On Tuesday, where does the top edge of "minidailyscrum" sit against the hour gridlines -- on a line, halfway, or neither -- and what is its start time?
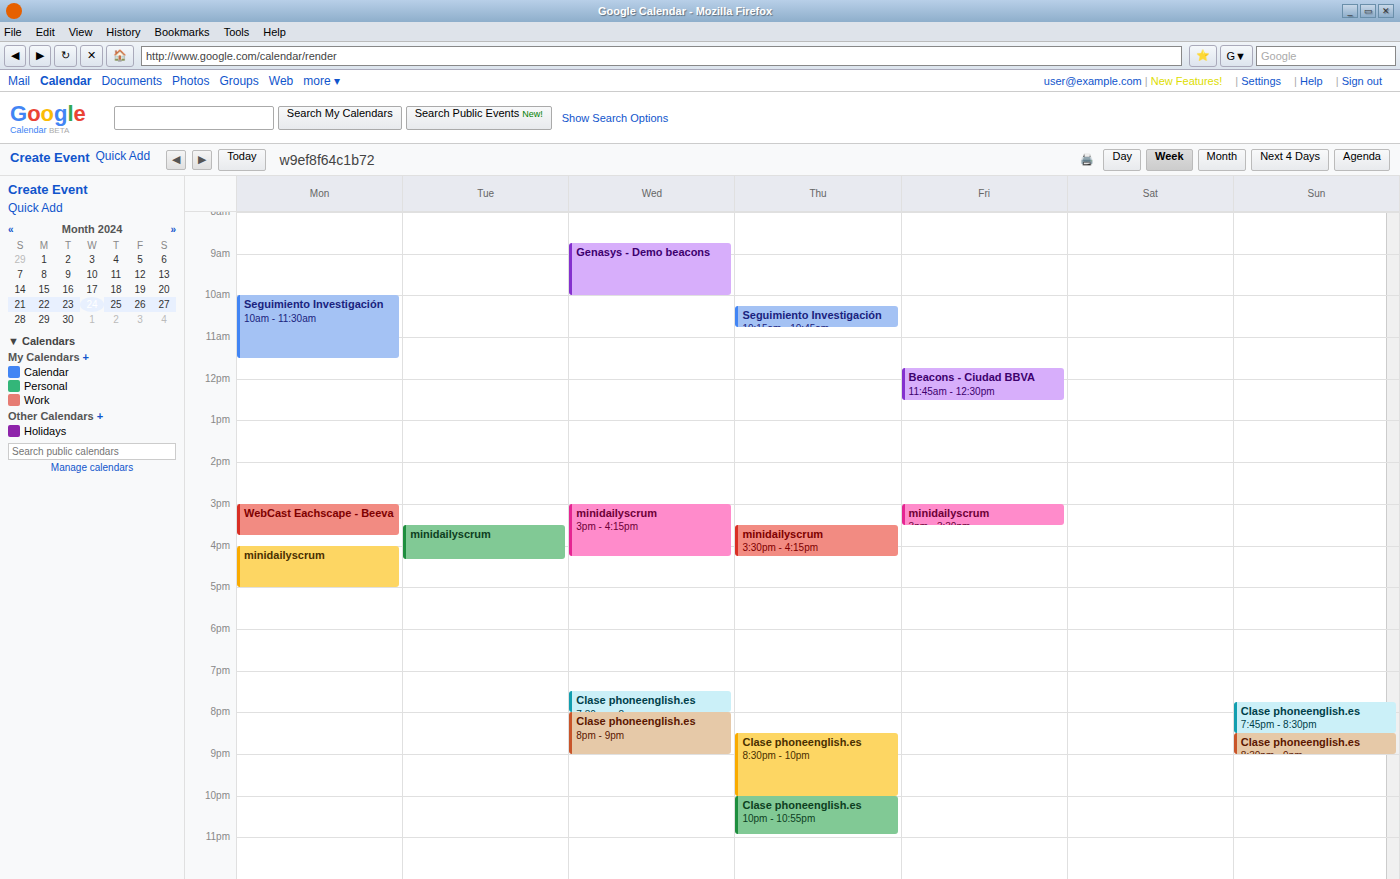
3:30 PM -- halfway between the 3 PM and 4 PM lines.